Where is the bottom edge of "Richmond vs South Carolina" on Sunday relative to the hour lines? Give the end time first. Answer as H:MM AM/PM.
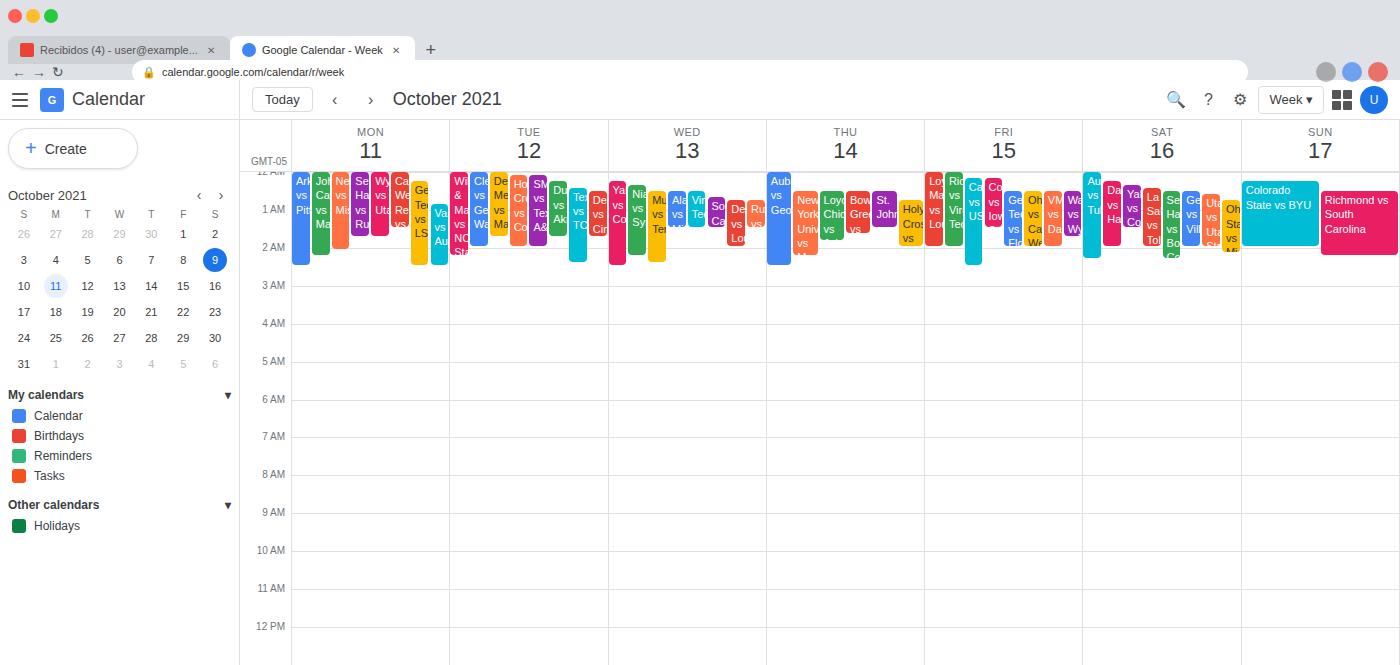
2:15 AM -- neither: a quarter of the way from the 2 AM line to the 3 AM line.